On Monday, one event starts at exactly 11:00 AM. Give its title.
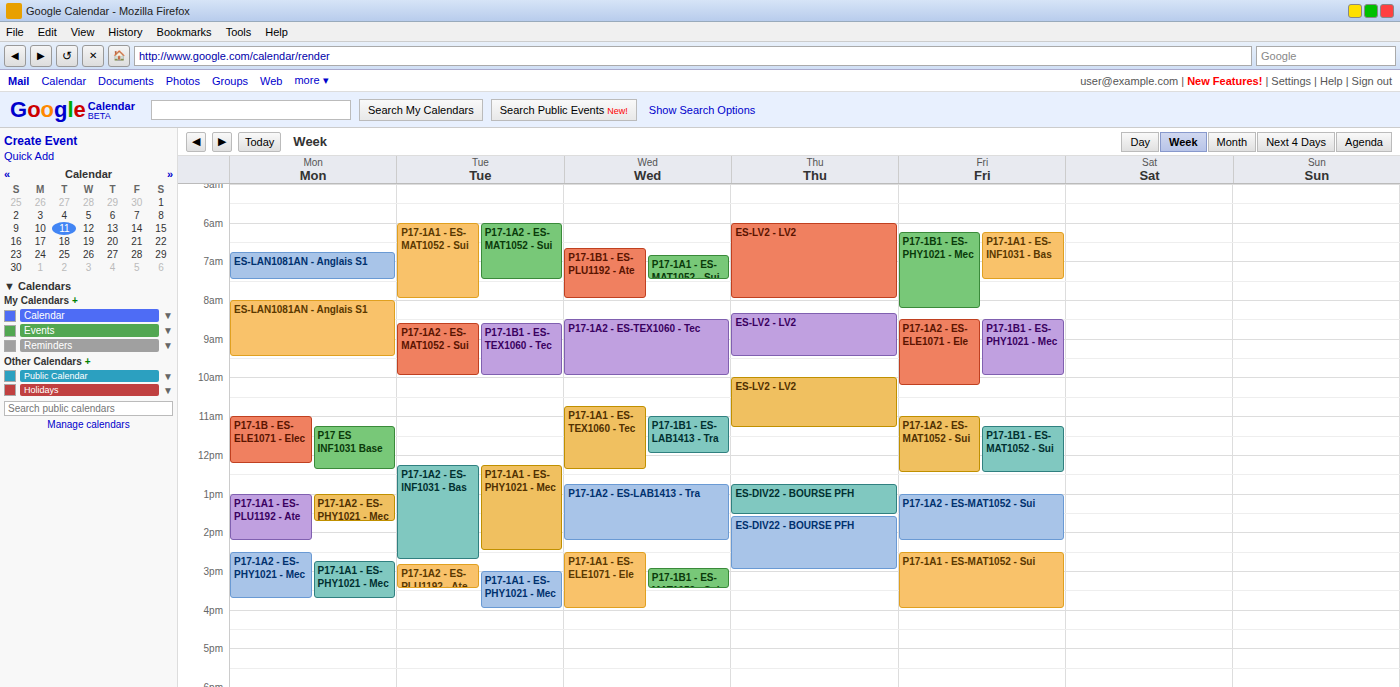
"P17-1B - ES-ELE1071 - Elec"